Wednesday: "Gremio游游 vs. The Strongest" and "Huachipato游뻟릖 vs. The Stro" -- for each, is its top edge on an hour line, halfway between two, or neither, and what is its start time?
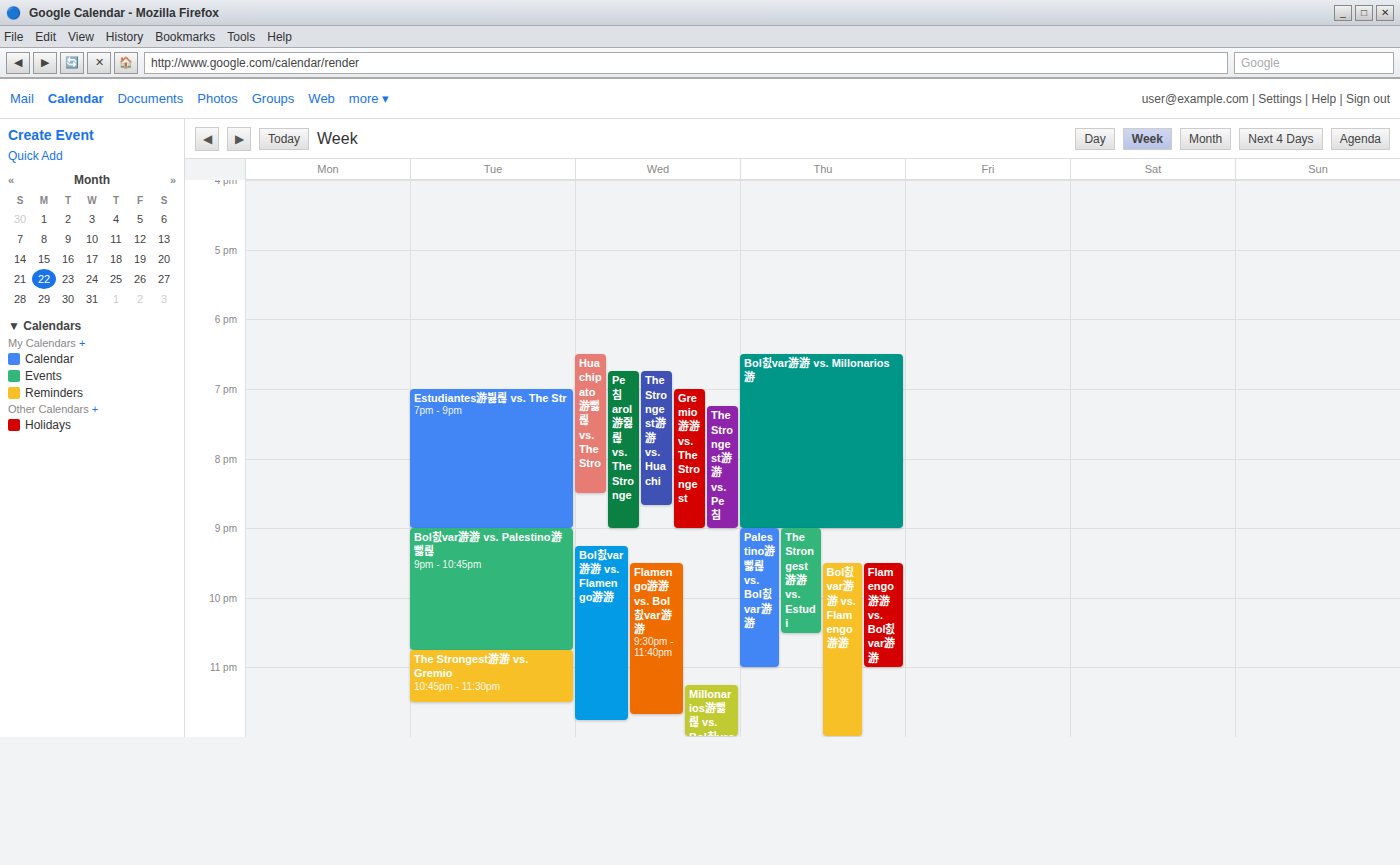
"Gremio游游 vs. The Strongest": 7:00 PM, exactly on the 7 PM line. "Huachipato游뻟릖 vs. The Stro": 6:30 PM, halfway between the 6 PM and 7 PM lines.